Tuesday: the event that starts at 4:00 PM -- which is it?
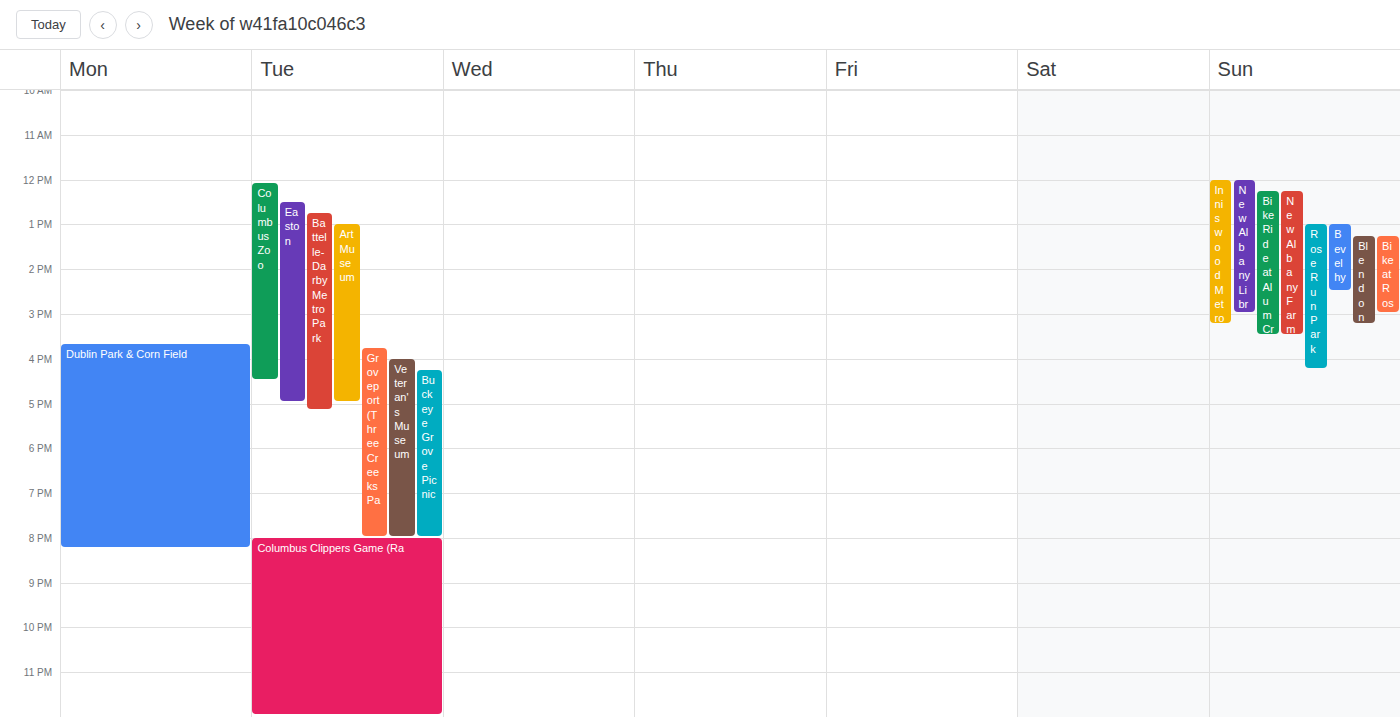
"Veteran's Museum"